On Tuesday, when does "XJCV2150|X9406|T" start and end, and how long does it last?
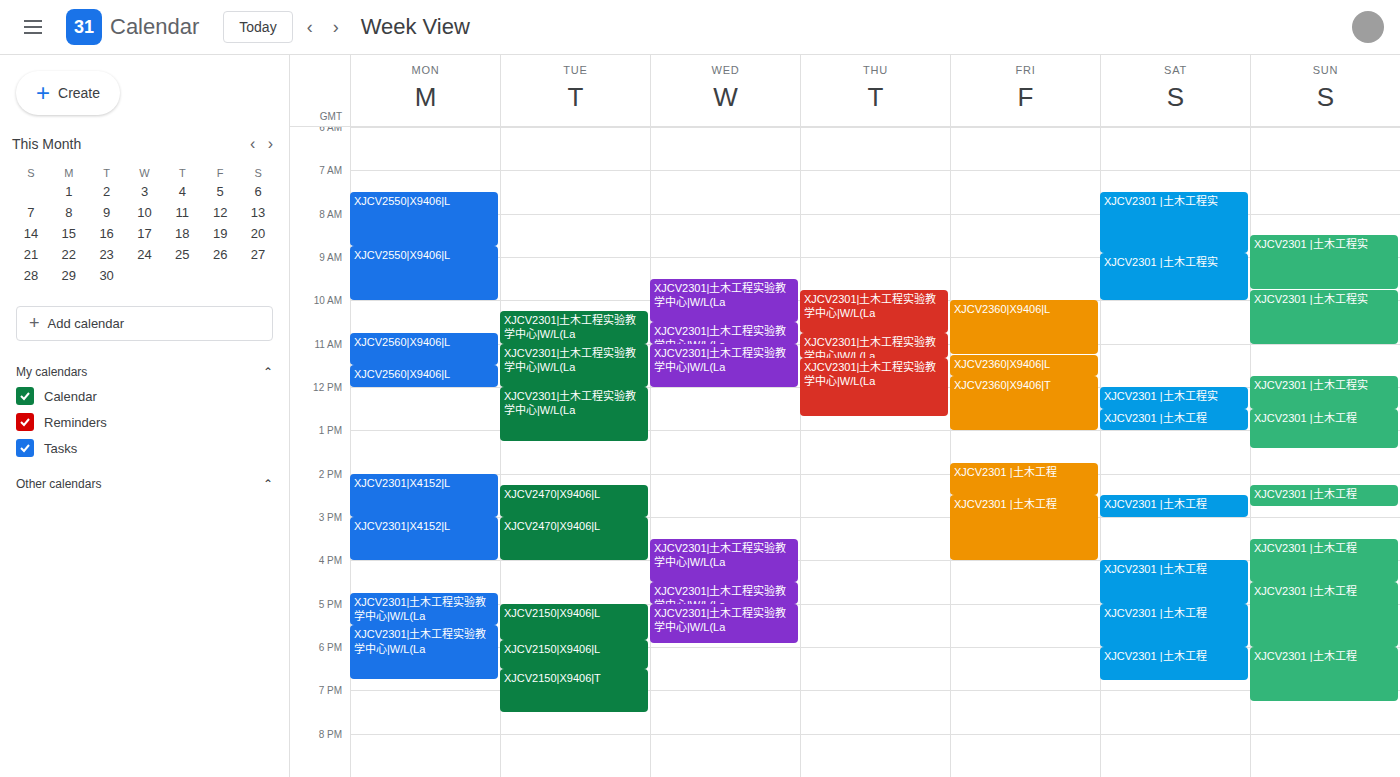
6:30 PM to 7:30 PM, 1 hour